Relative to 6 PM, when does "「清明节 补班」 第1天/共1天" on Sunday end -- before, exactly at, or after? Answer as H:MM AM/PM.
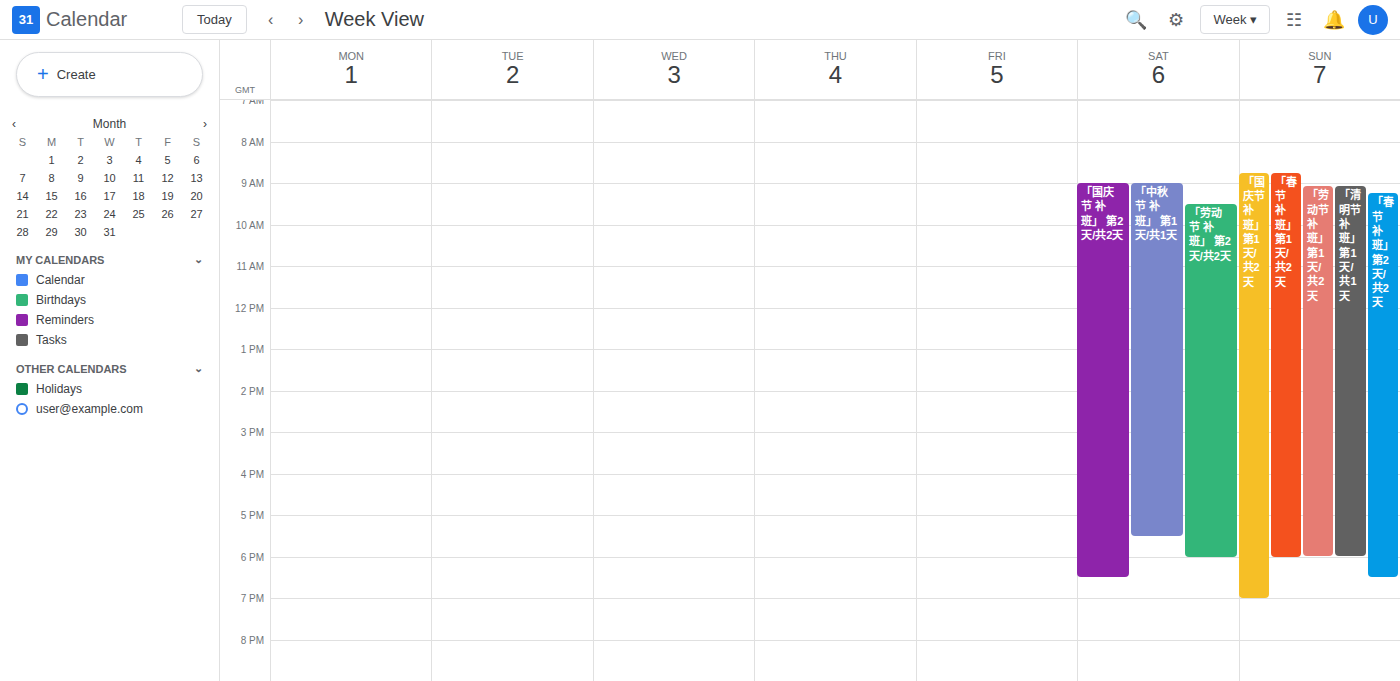
6:00 PM -- exactly at 6 PM, on the 6 PM line.